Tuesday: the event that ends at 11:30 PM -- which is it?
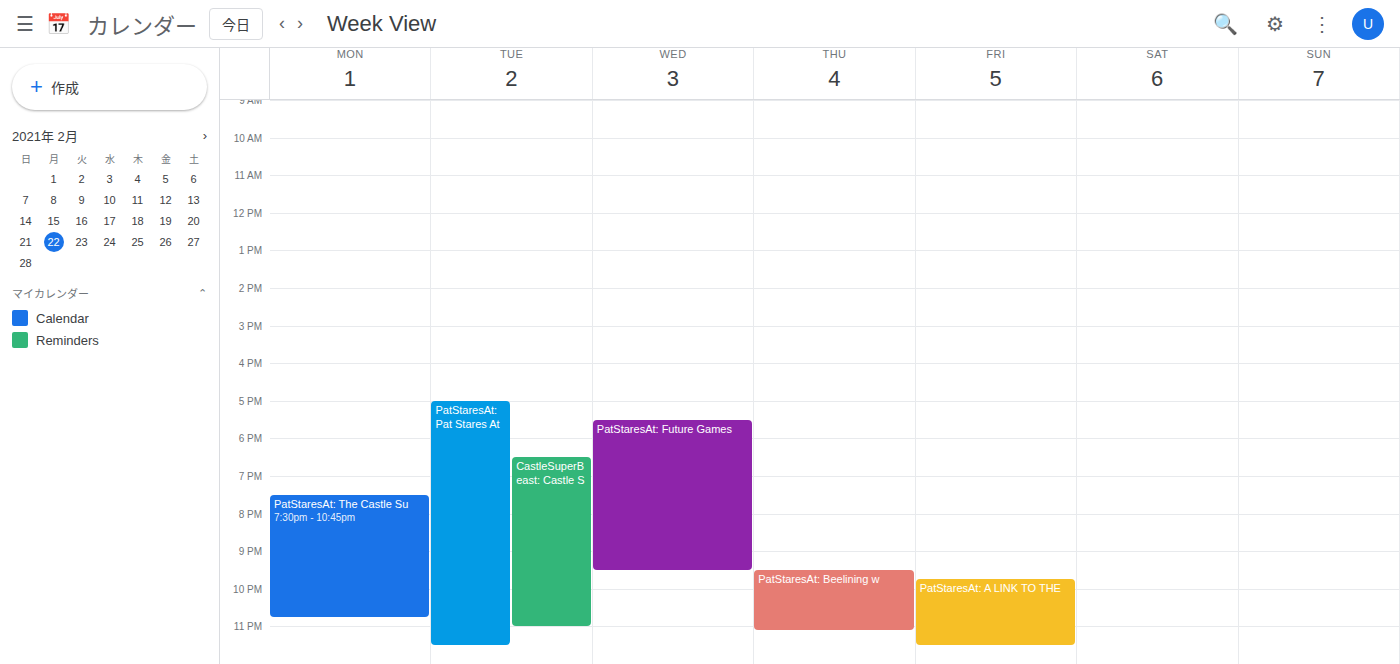
"PatStaresAt: Pat Stares At"